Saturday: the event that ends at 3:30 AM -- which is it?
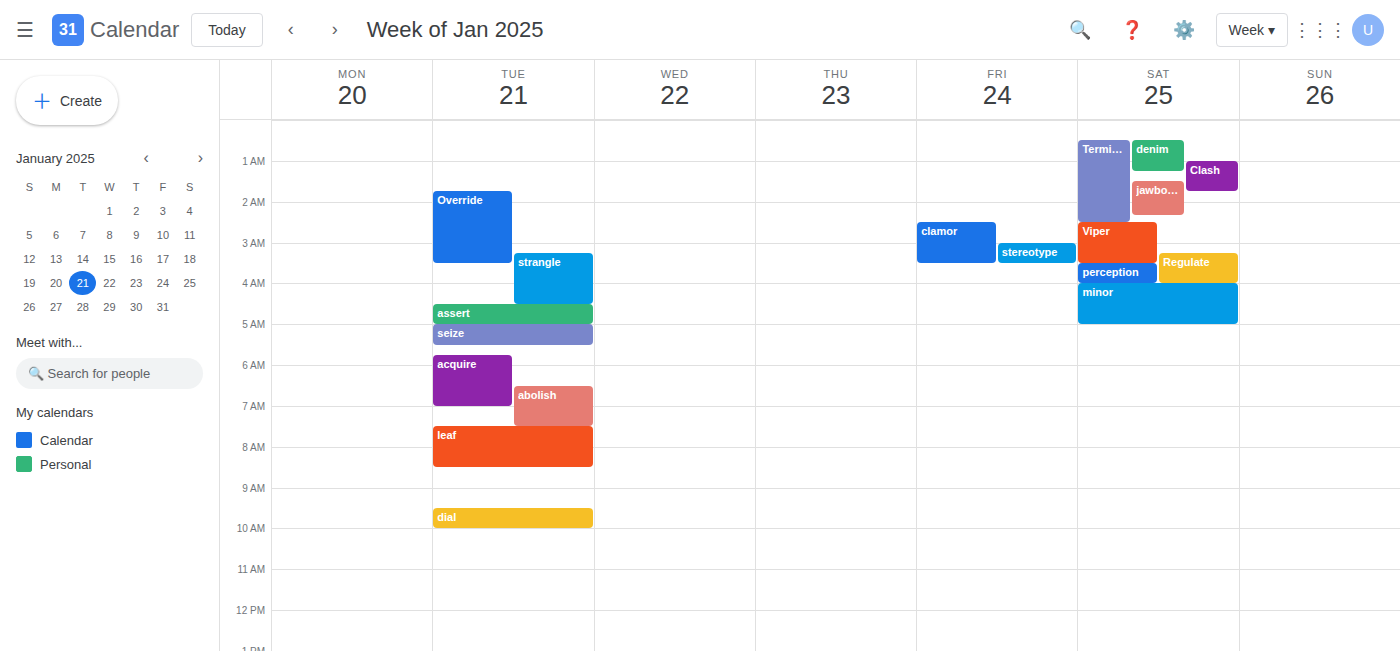
"Viper"